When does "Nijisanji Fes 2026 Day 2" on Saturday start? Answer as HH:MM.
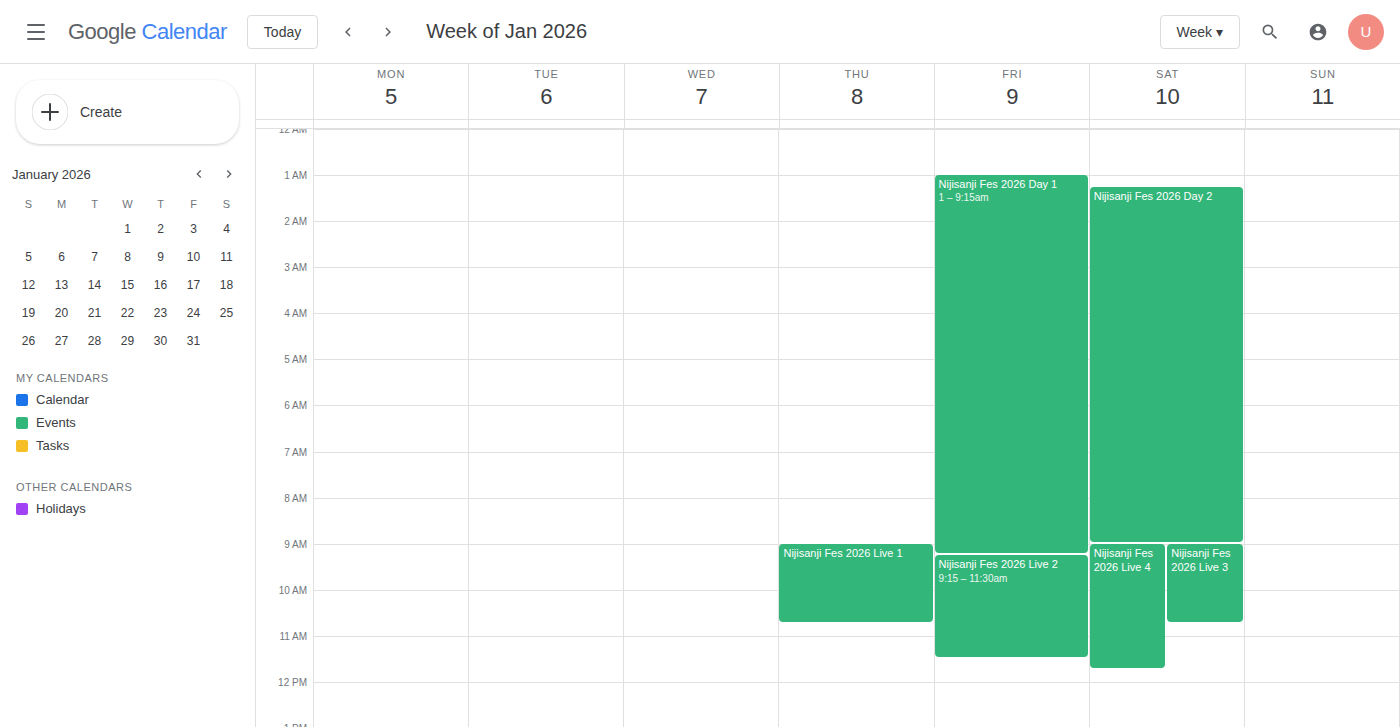
01:15